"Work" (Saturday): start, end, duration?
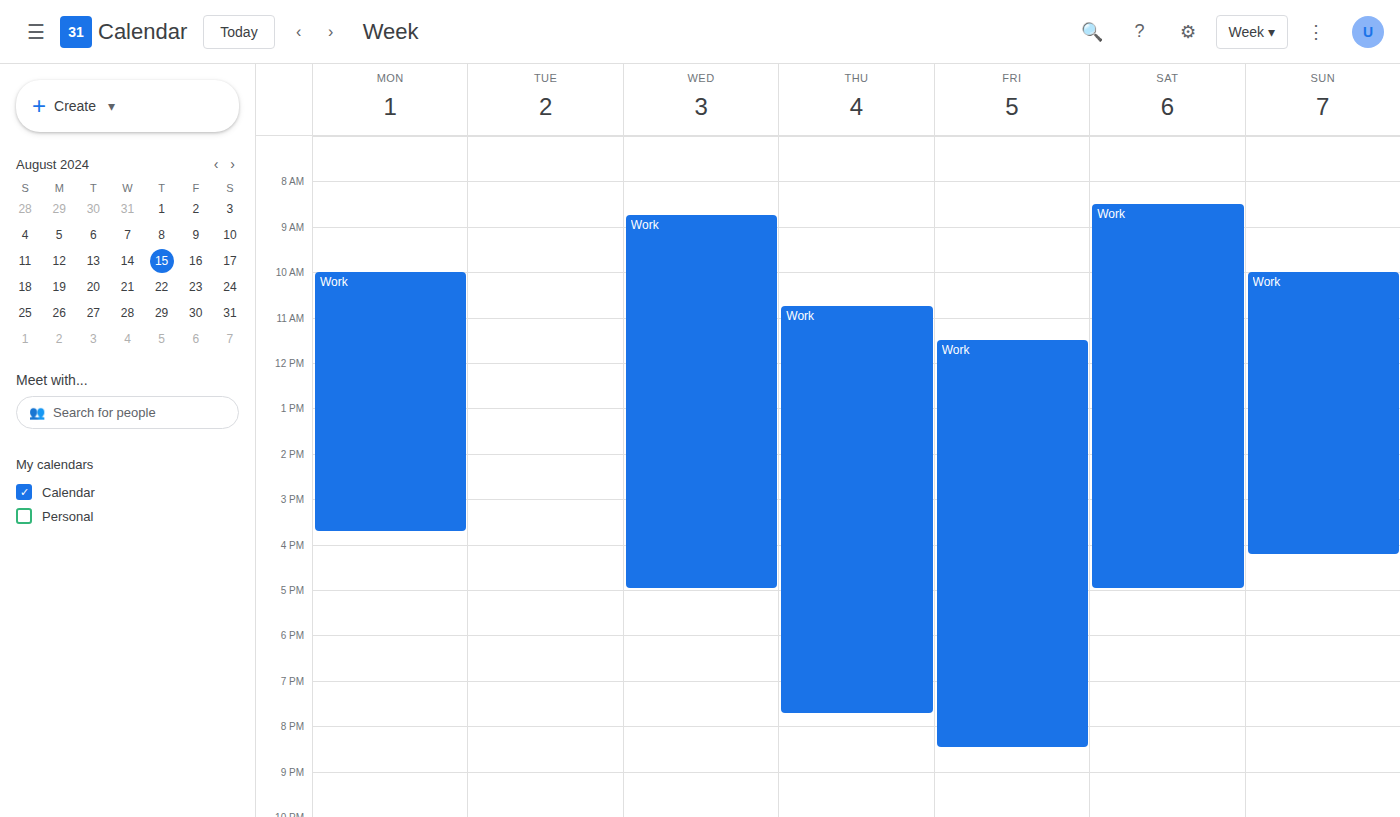
8:30 AM to 5:00 PM, 8 hours 30 minutes